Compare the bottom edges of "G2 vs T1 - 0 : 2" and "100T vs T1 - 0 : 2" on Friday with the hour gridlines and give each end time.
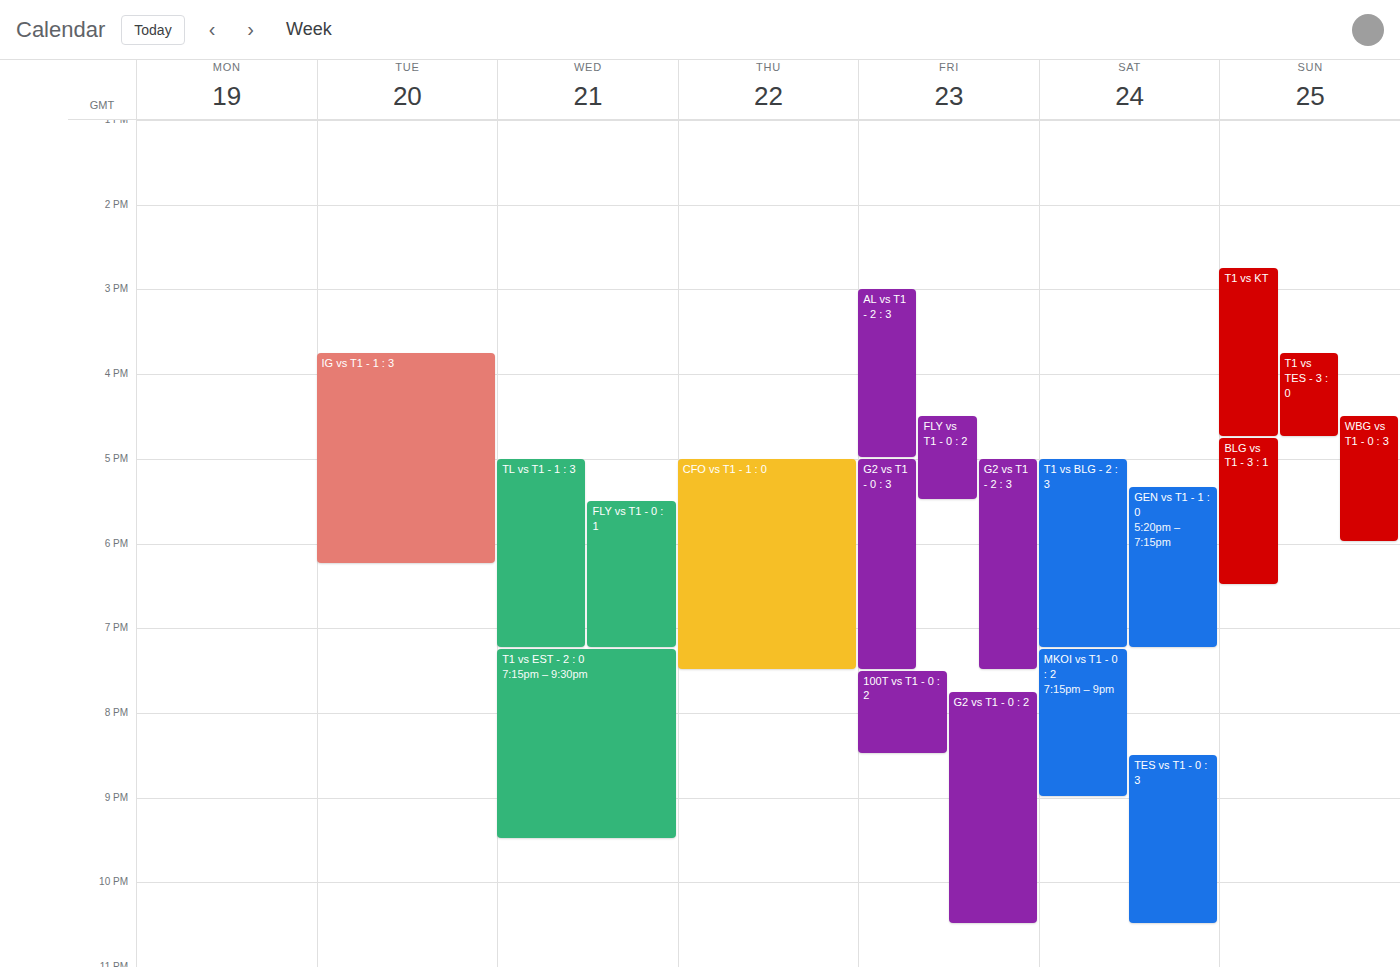
"G2 vs T1 - 0 : 2": 10:30 PM, halfway between the 10 PM and 11 PM lines. "100T vs T1 - 0 : 2": 8:30 PM, halfway between the 8 PM and 9 PM lines.